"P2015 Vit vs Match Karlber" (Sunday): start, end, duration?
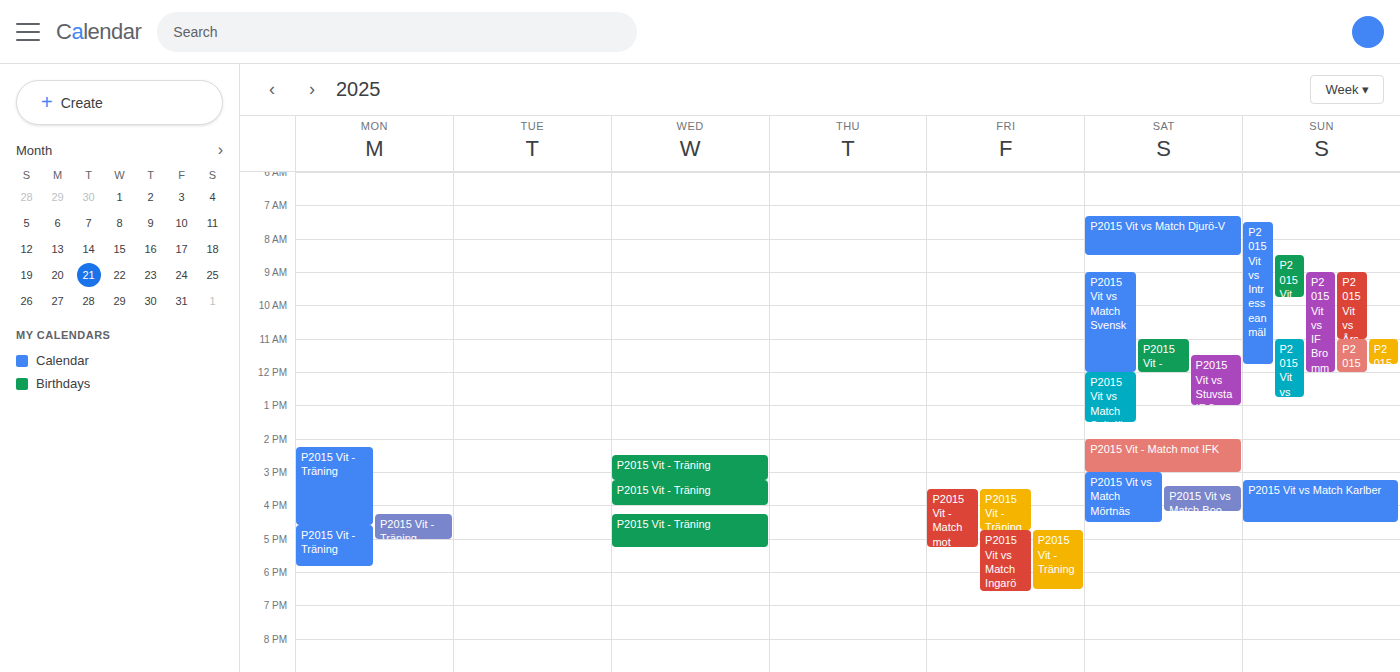
3:15 PM to 4:30 PM, 1 hour 15 minutes